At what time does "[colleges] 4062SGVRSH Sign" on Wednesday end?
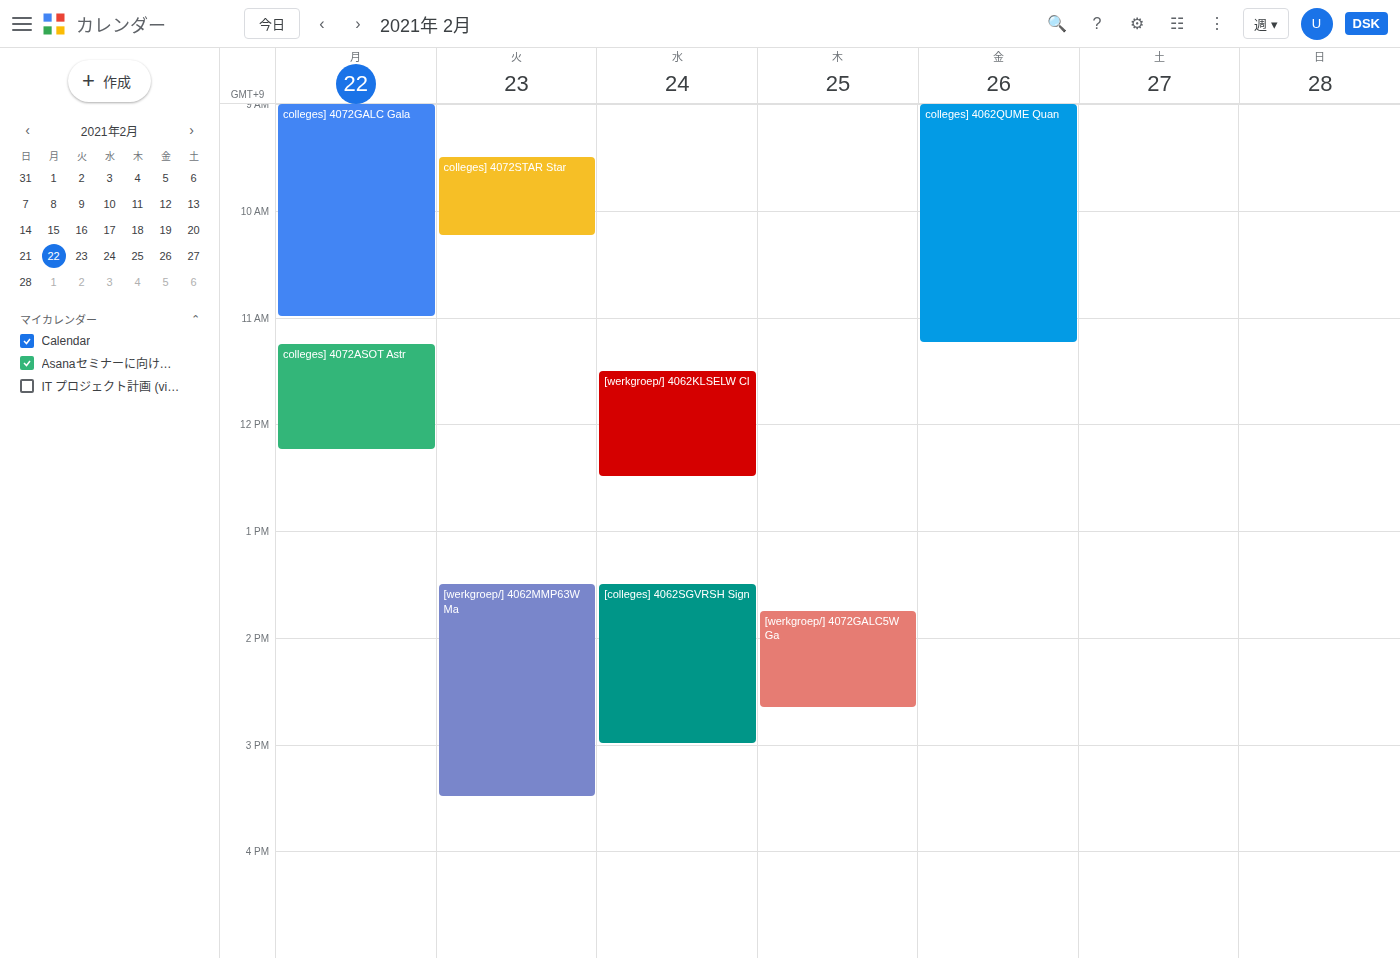
3:00 PM